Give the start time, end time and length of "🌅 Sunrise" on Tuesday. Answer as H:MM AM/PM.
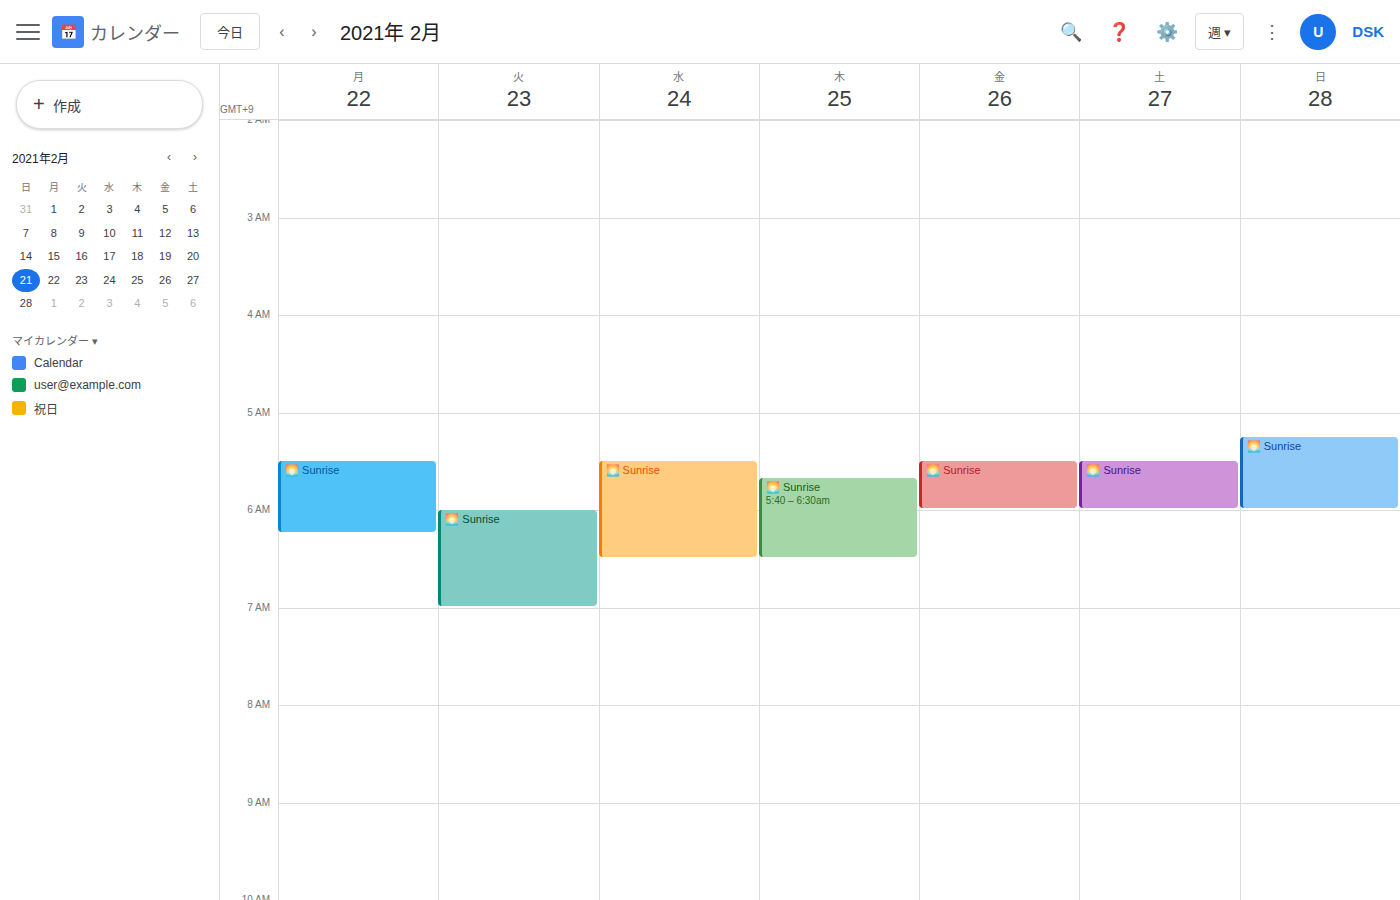
6:00 AM to 7:00 AM, 1 hour